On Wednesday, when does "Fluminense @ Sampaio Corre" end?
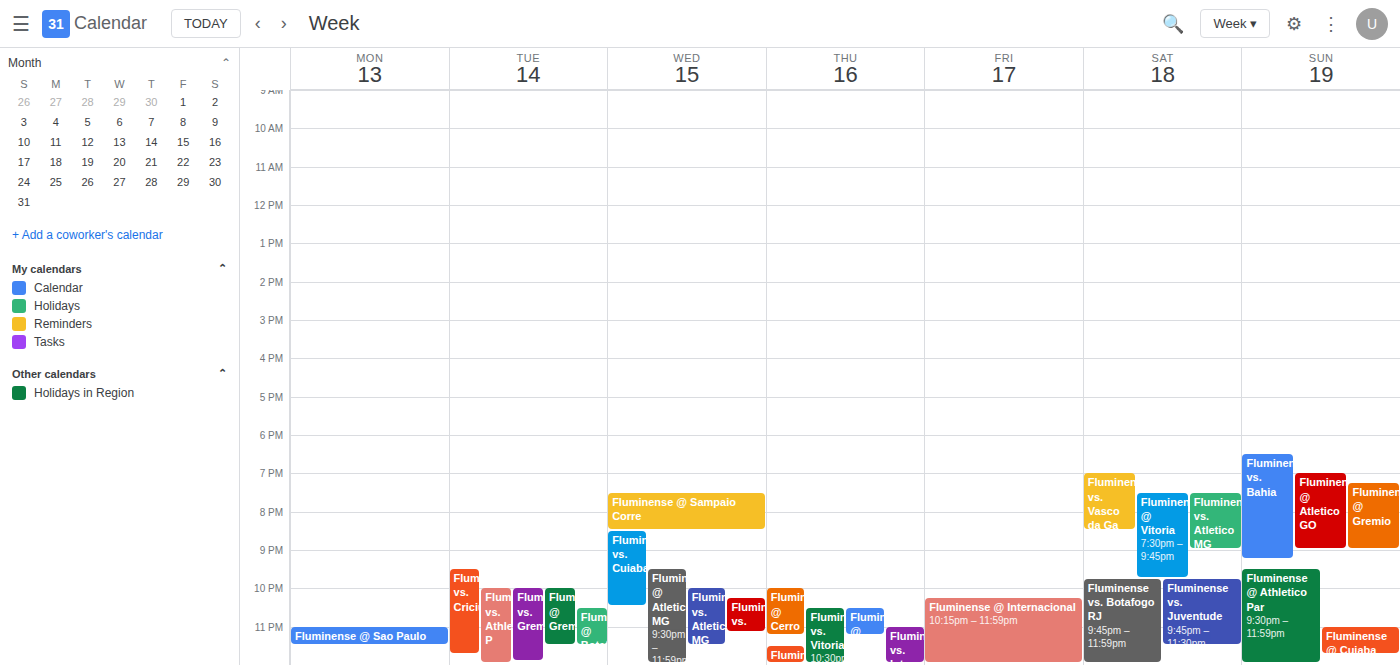
8:30 PM